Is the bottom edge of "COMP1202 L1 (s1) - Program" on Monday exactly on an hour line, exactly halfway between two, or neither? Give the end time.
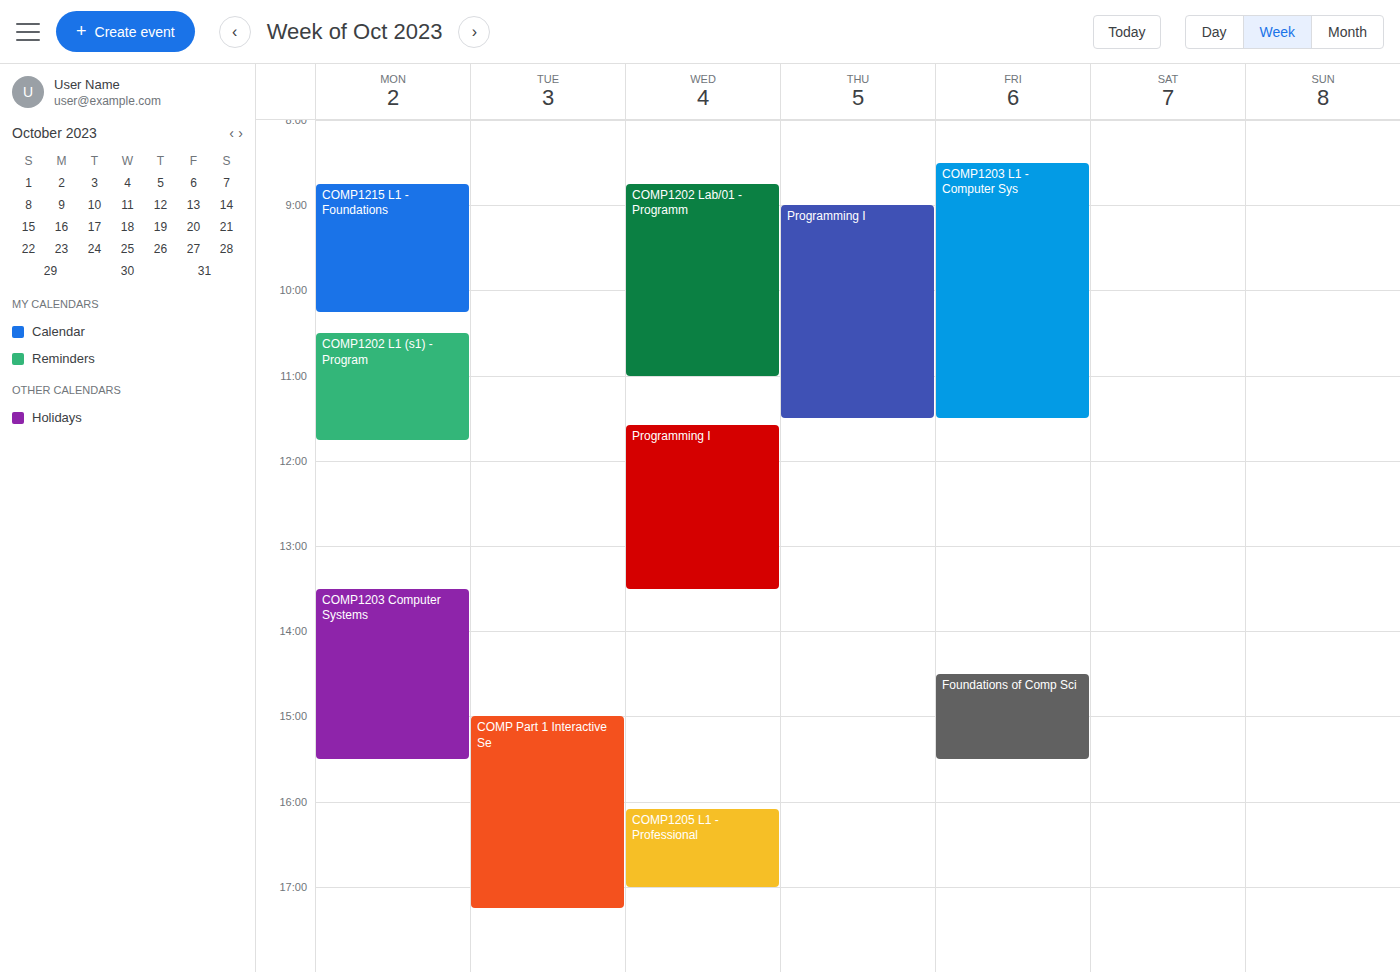
11:45 AM -- neither: three quarters of the way from the 11 AM line to the 12 PM line.